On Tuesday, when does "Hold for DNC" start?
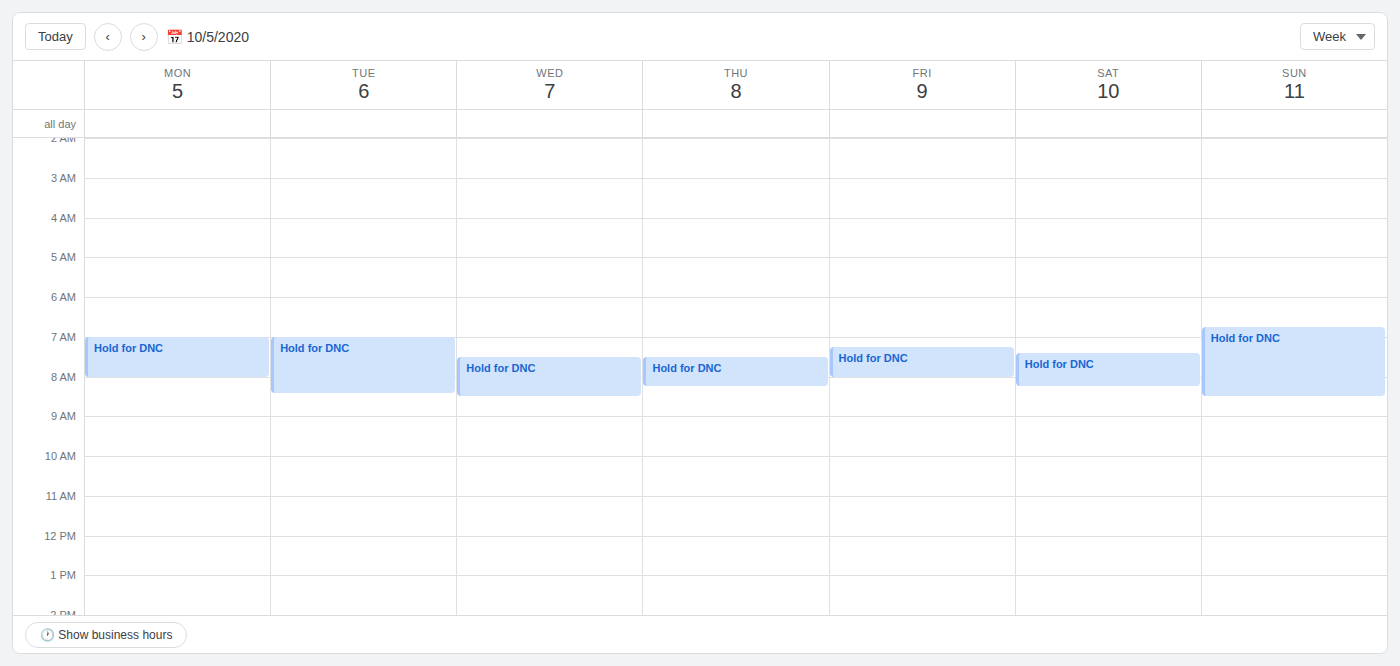
7:00 AM